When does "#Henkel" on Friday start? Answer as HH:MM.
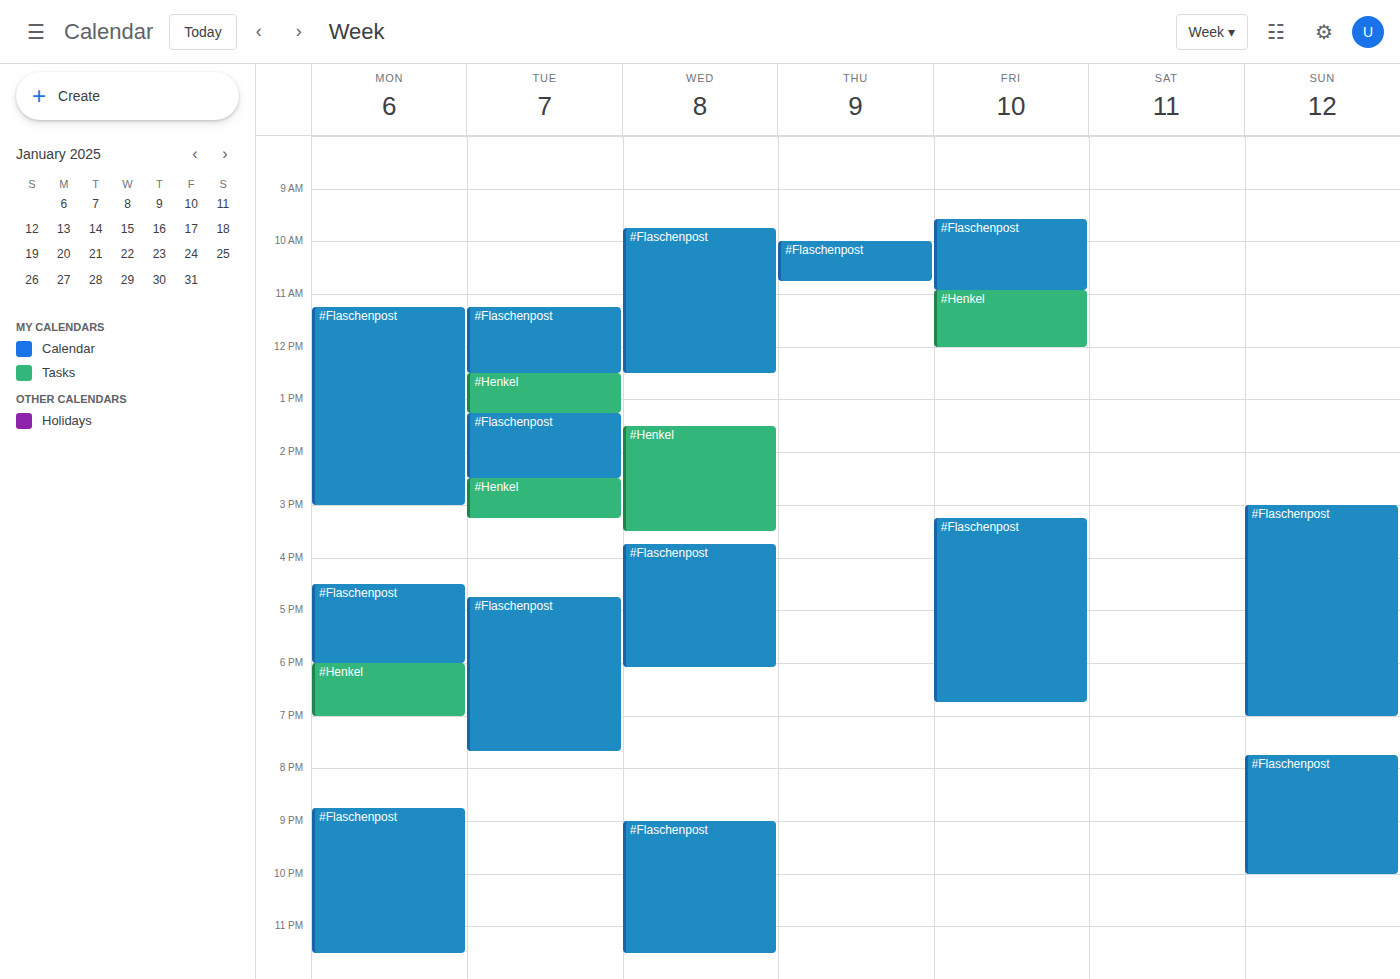
10:55